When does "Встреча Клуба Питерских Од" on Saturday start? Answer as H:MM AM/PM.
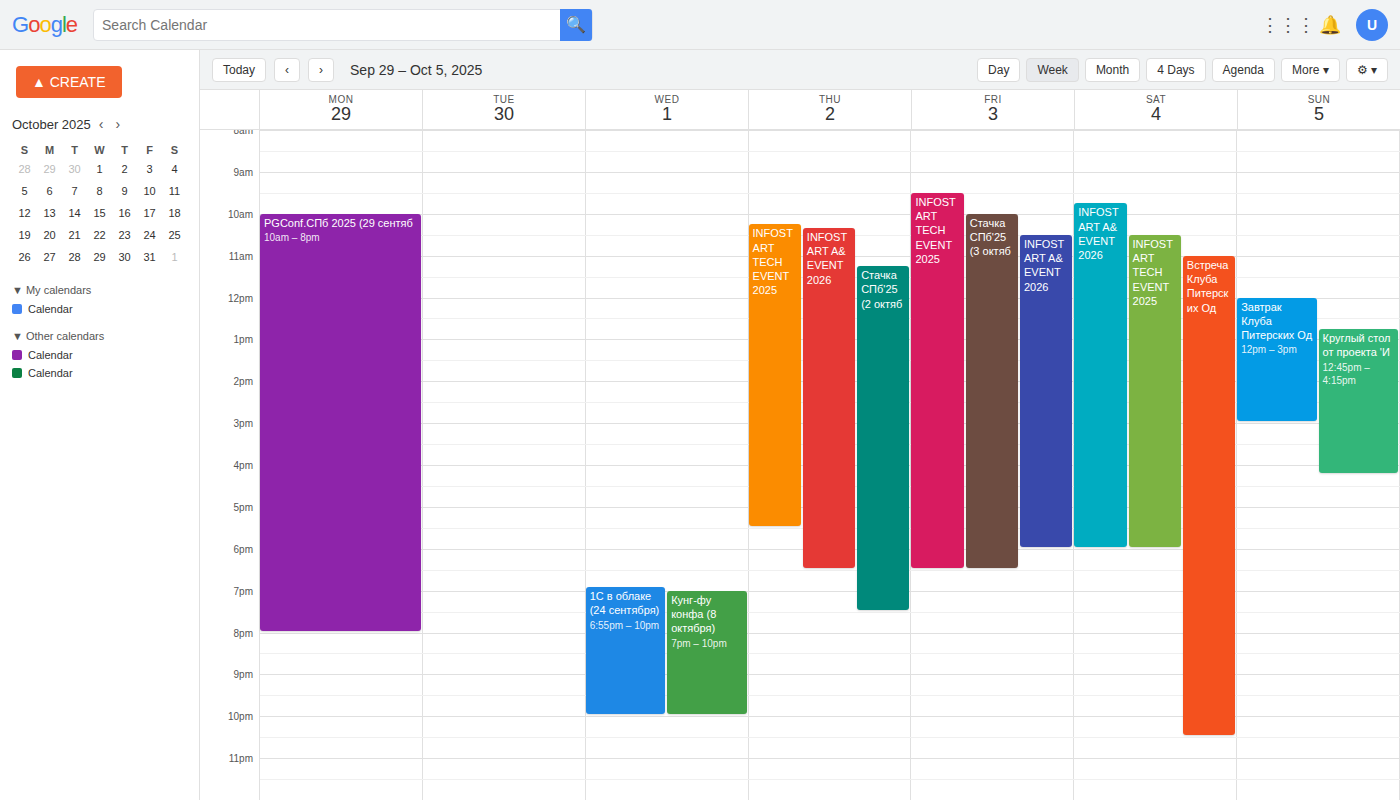
11:00 AM